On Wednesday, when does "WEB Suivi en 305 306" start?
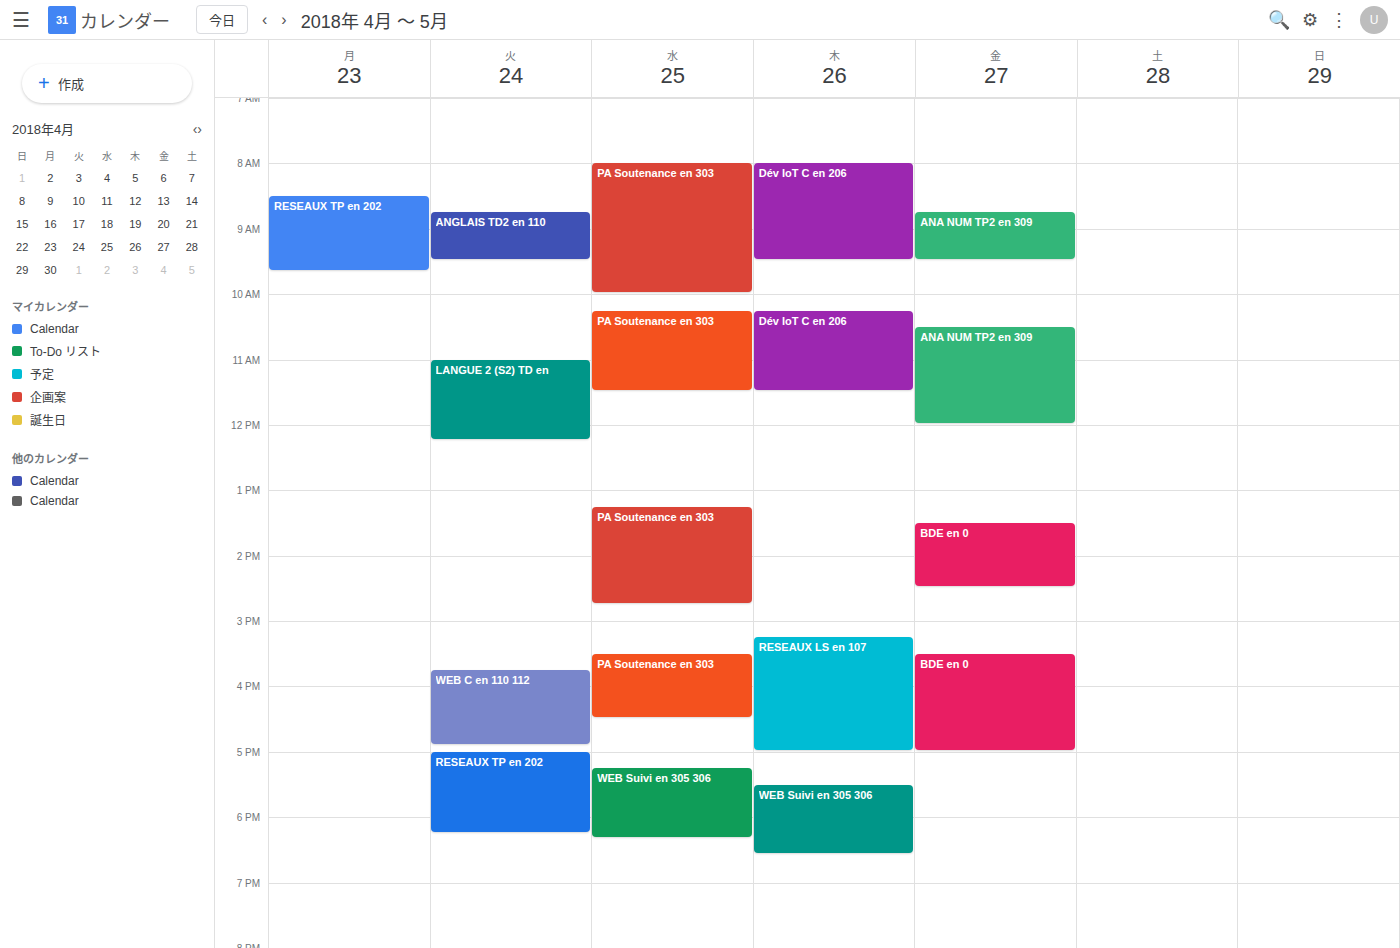
17:15